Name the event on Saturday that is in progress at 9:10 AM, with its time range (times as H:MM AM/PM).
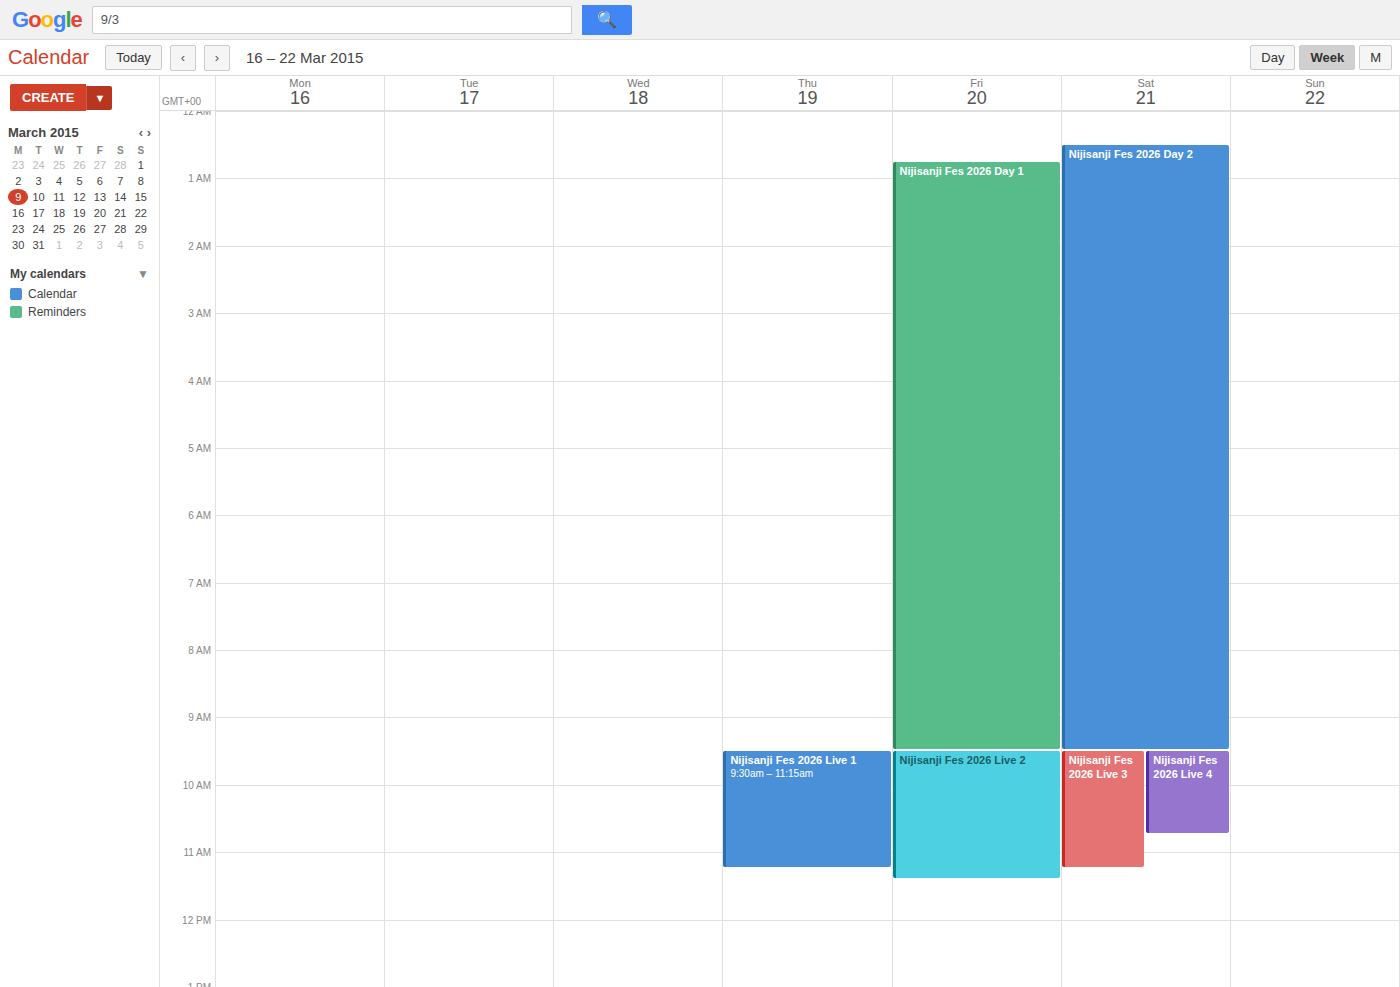
"Nijisanji Fes 2026 Day 2", 12:30 AM to 9:30 AM